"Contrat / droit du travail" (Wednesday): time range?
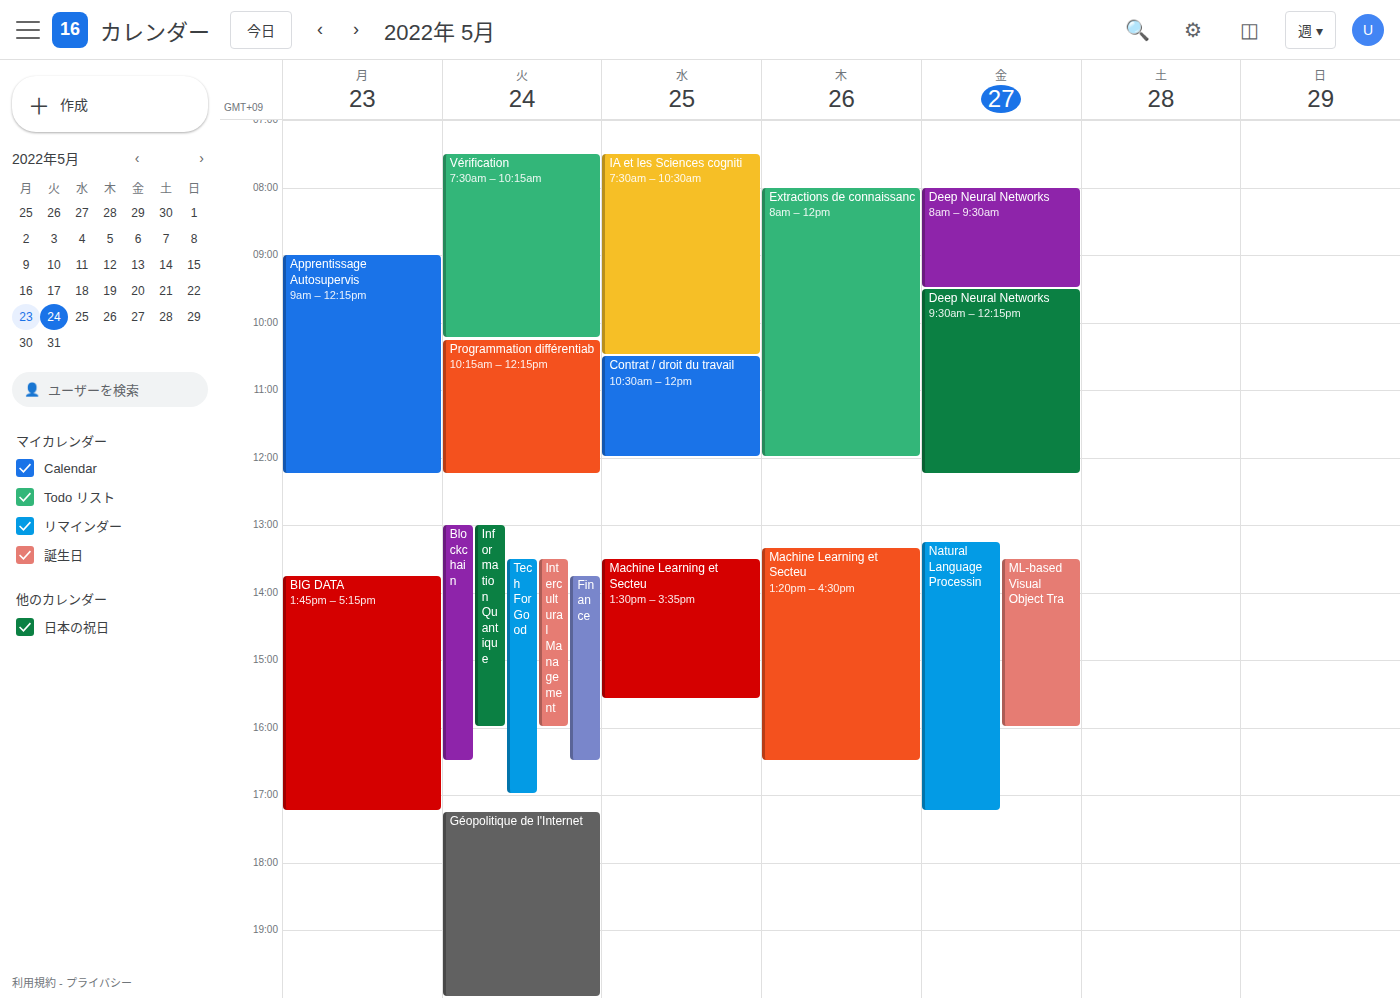
10:30 AM to 12:00 PM